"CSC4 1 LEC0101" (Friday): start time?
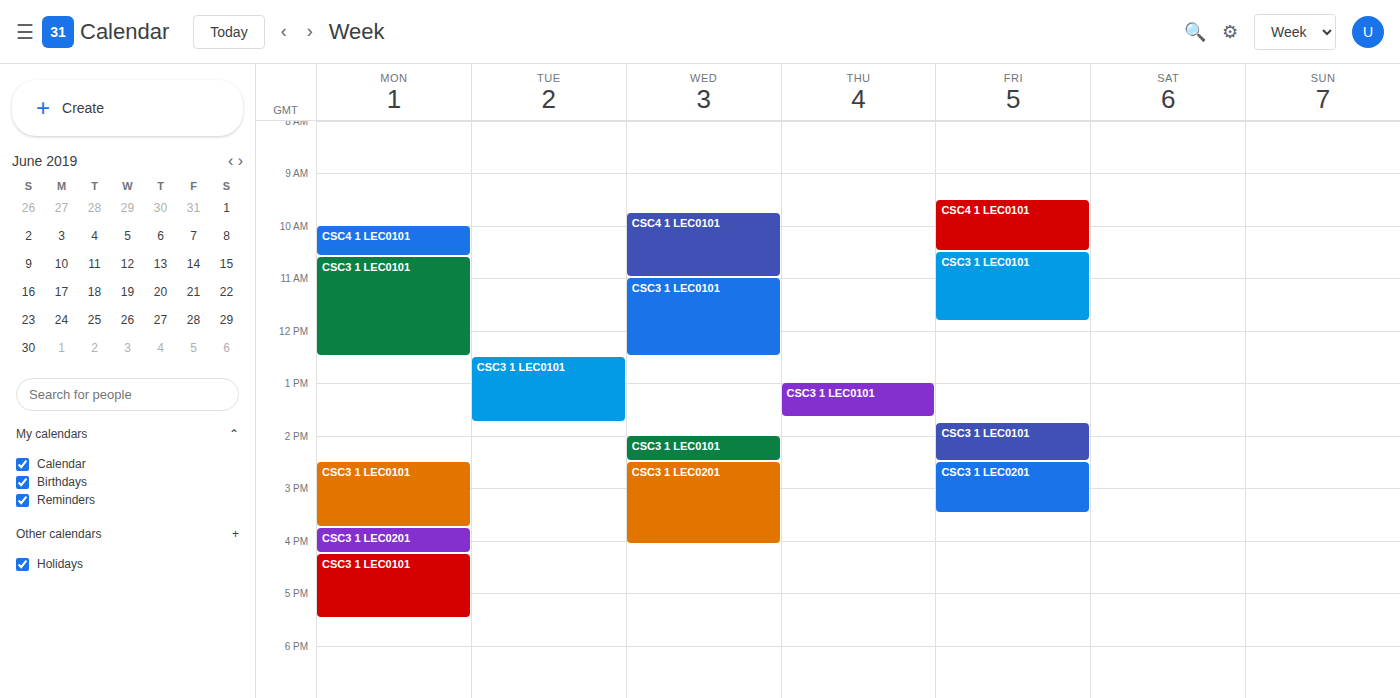
9:30 AM